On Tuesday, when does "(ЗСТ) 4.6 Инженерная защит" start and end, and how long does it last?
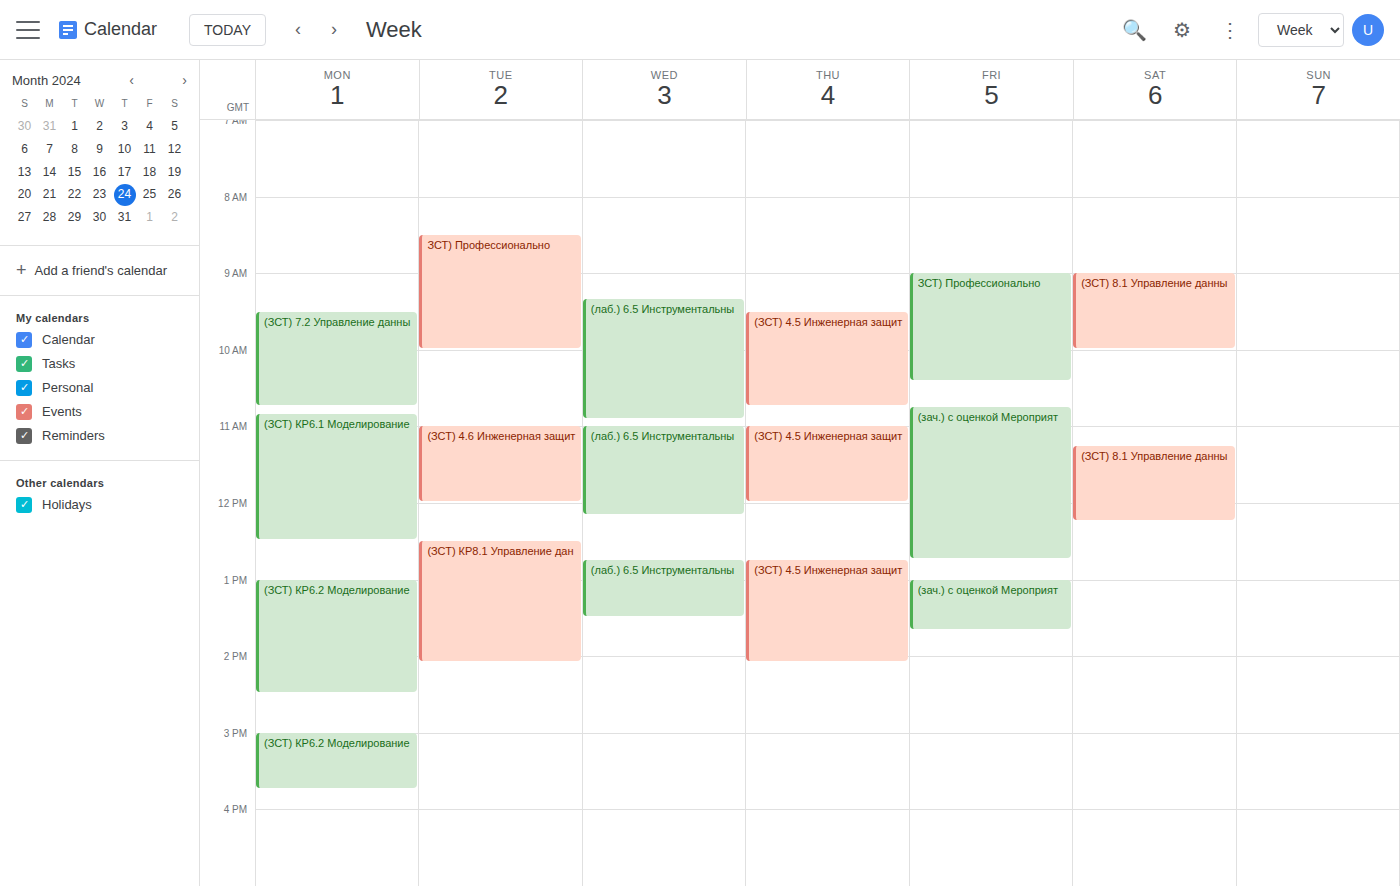
11:00 AM to 12:00 PM, 1 hour